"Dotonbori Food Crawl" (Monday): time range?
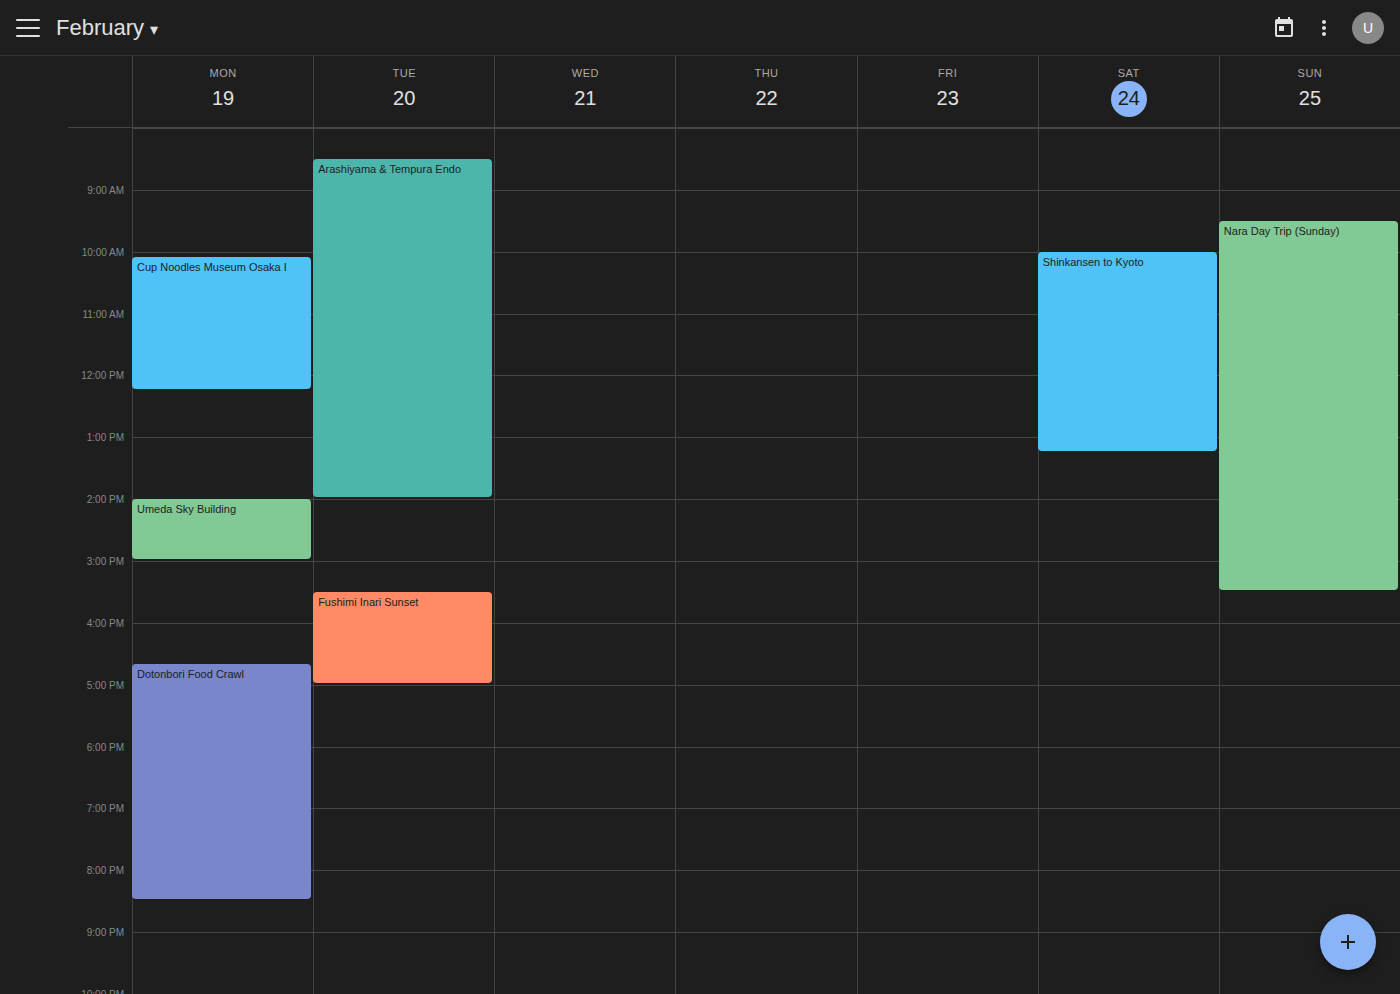
4:40 PM to 8:30 PM